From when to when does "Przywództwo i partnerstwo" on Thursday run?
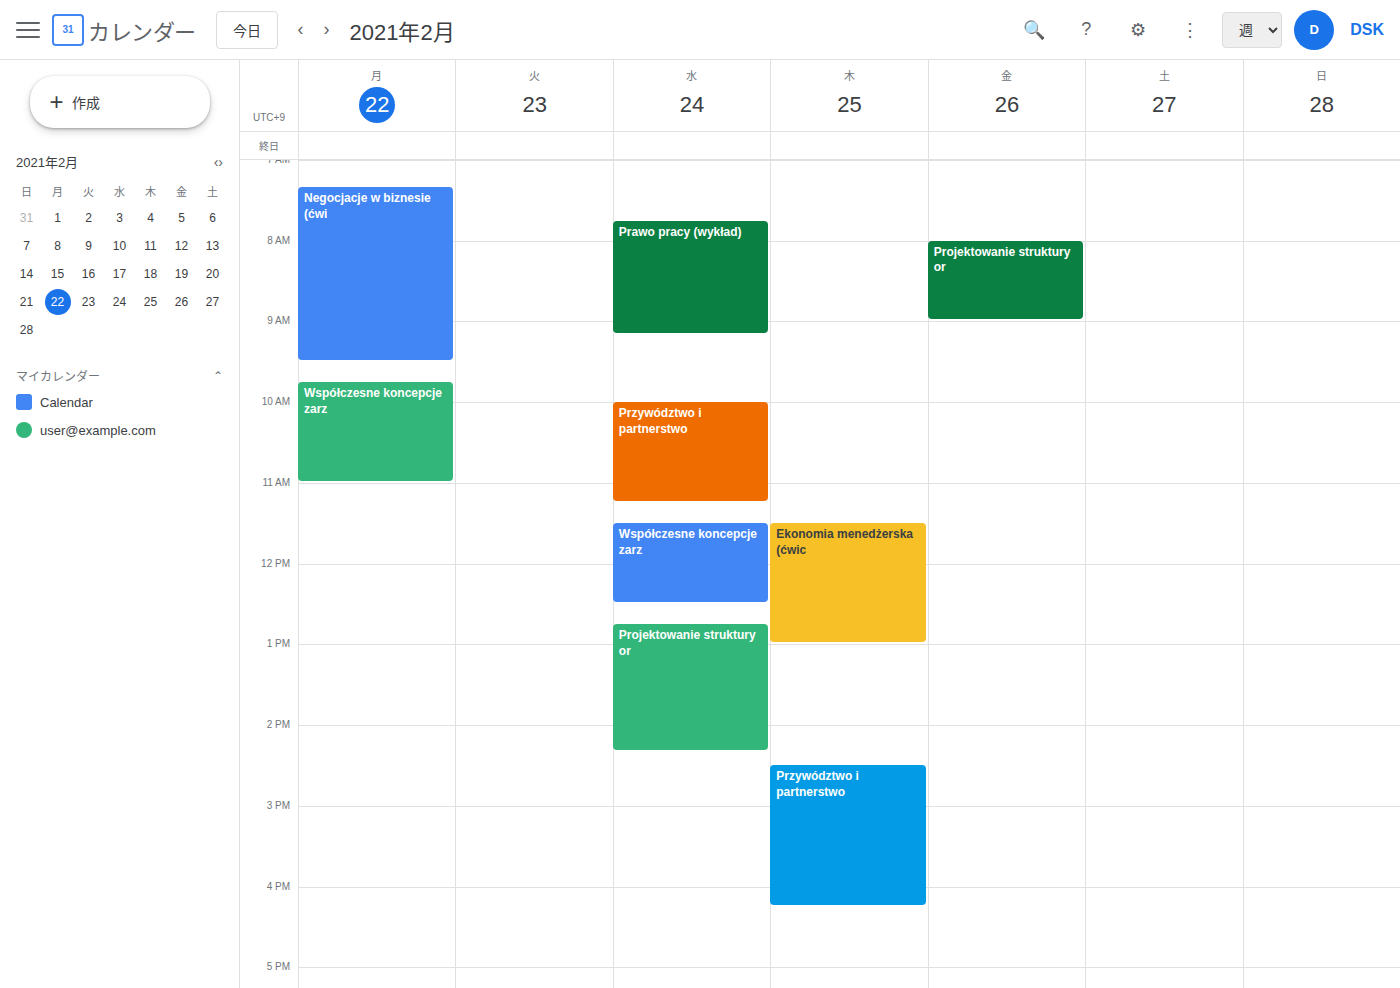
2:30 PM to 4:15 PM